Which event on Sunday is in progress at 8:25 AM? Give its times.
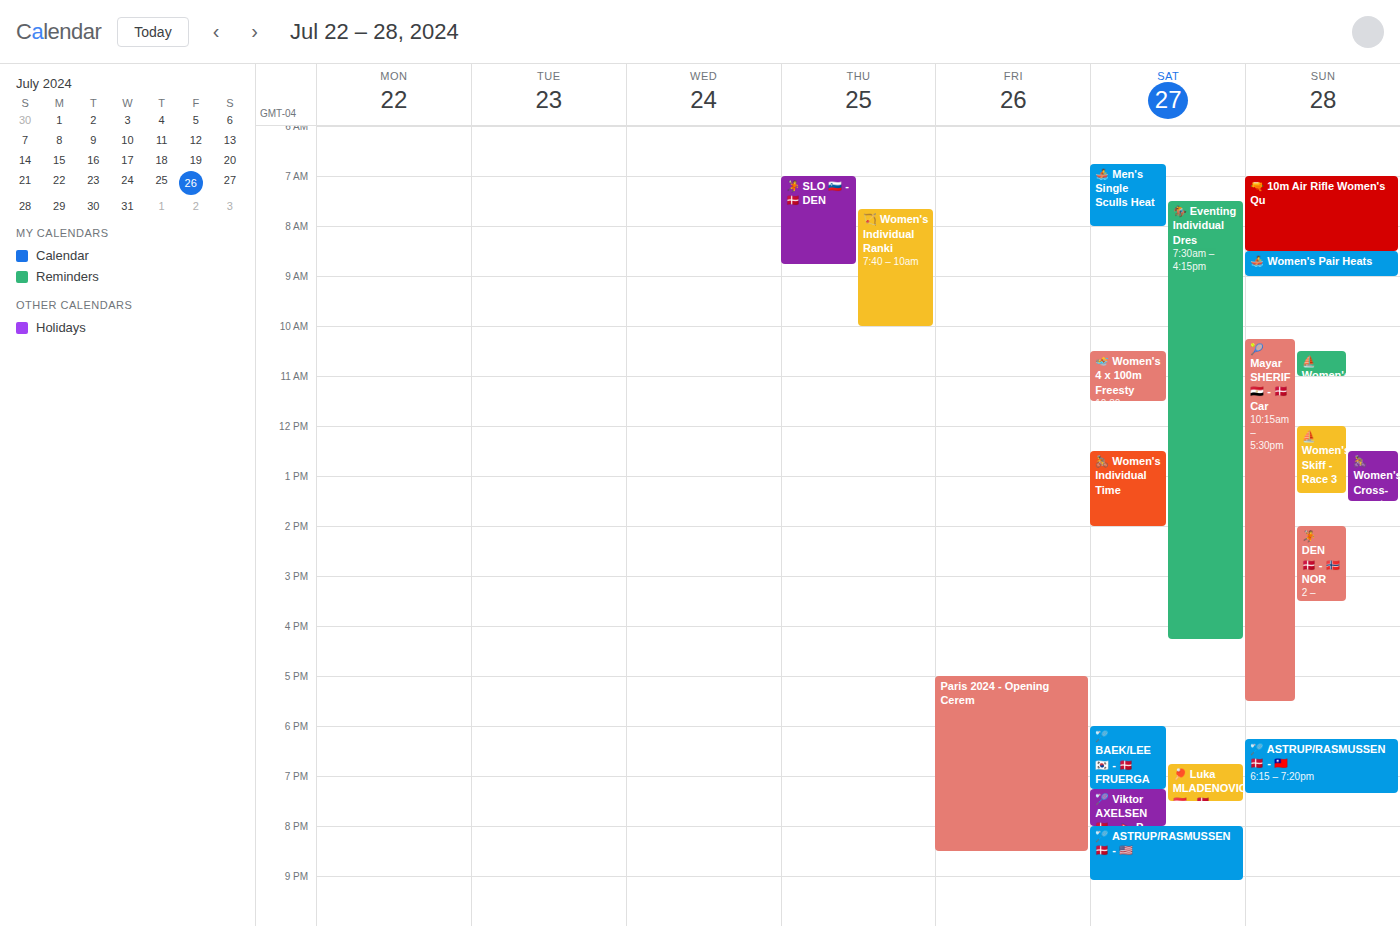
"🔫 10m Air Rifle Women's Qu", 7:00 AM to 8:30 AM